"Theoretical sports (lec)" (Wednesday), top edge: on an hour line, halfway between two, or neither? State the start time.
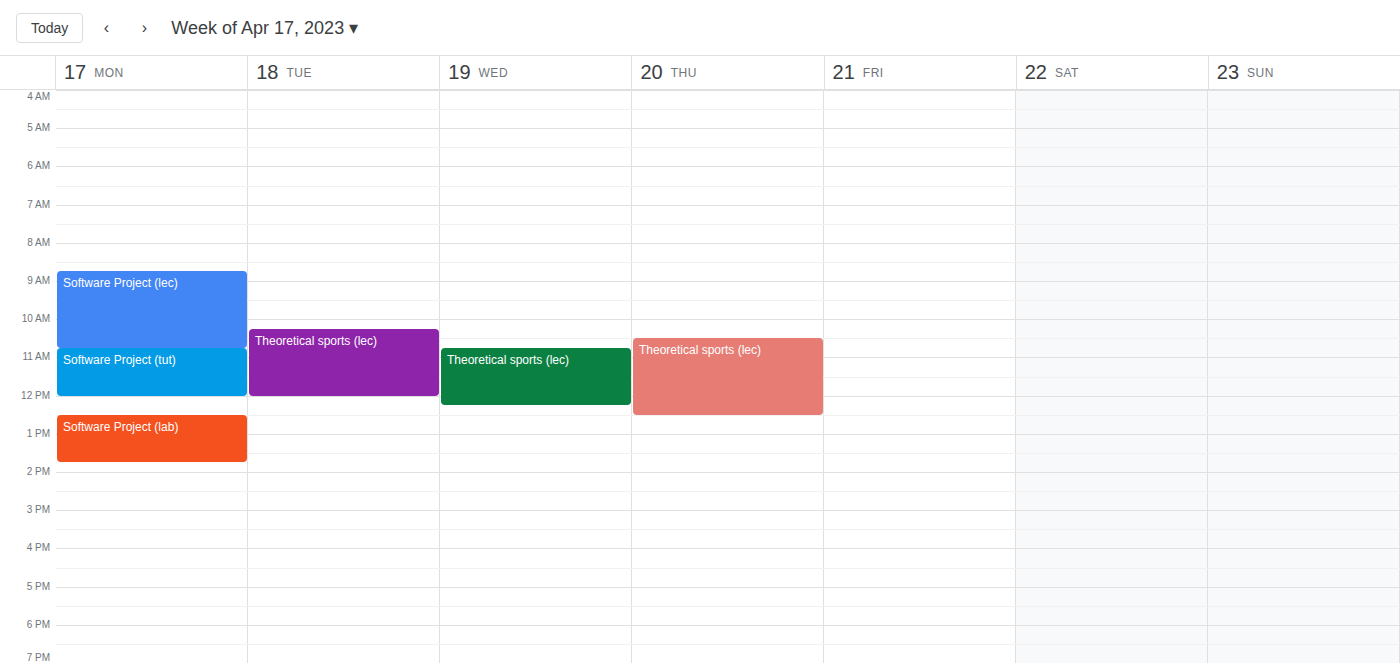
10:45 -- neither: three quarters of the way from the 10:00 line to the 11:00 line.